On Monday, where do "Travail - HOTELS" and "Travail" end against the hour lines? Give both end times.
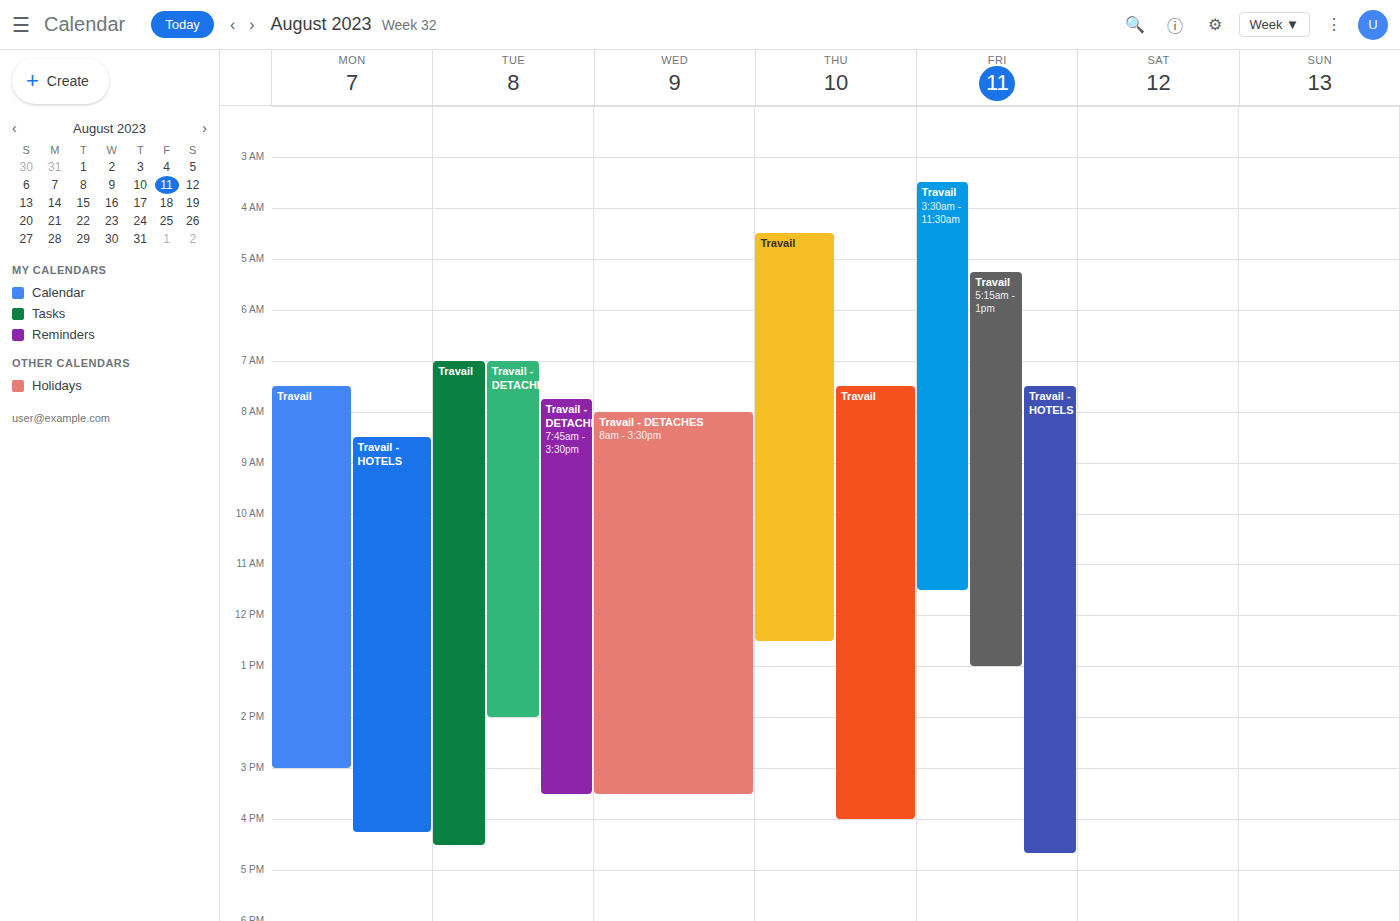
"Travail - HOTELS": 4:15 PM, neither: a quarter of the way from the 4 PM line to the 5 PM line. "Travail": 3:00 PM, exactly on the 3 PM line.